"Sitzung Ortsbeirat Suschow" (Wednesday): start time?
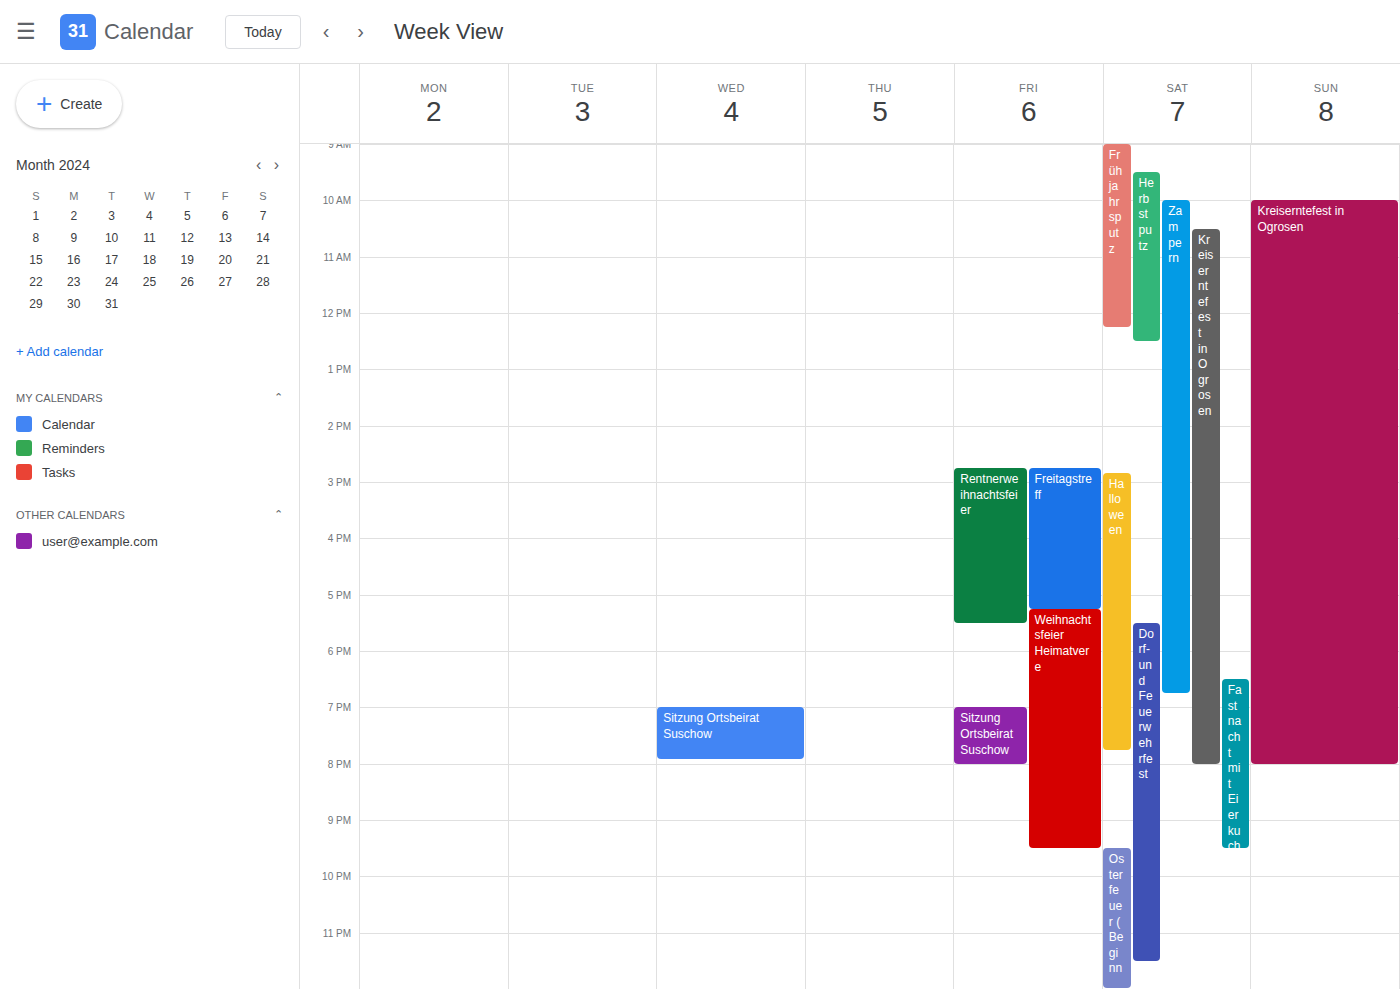
7:00 PM